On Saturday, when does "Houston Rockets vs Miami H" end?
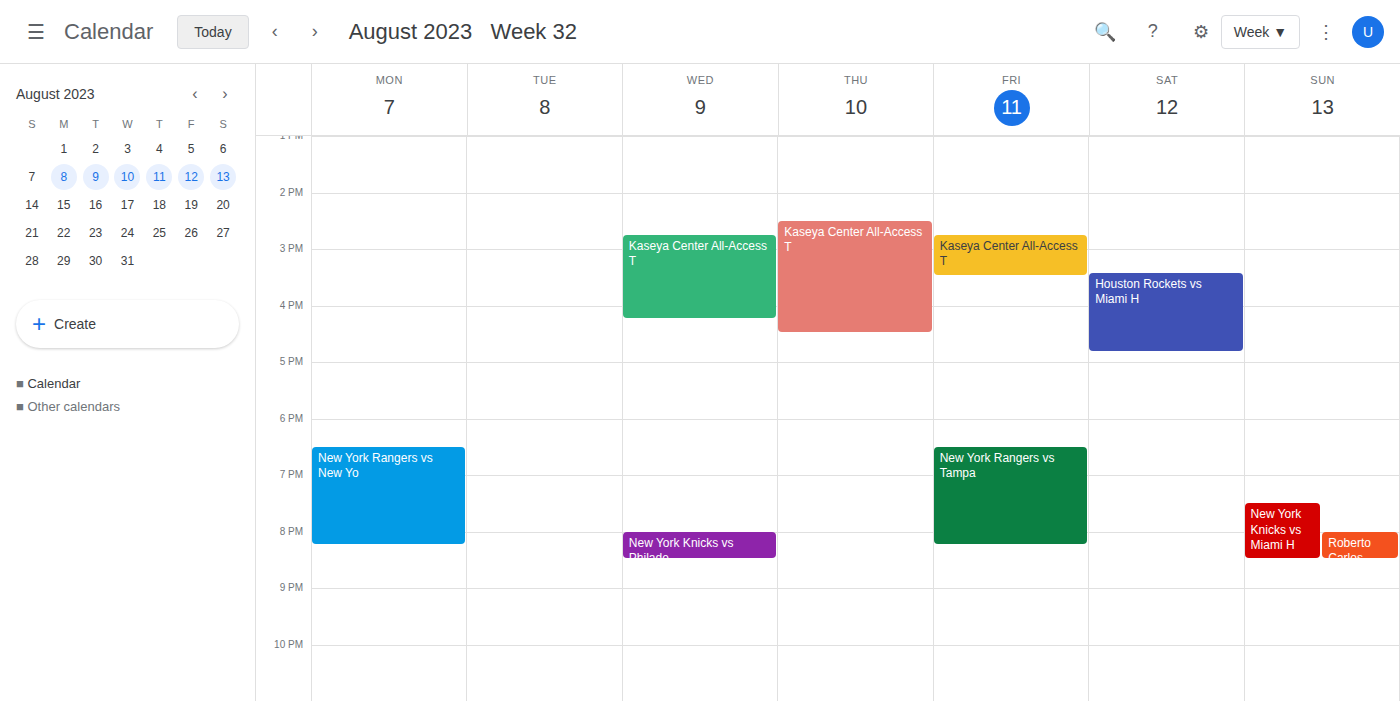
4:50 PM